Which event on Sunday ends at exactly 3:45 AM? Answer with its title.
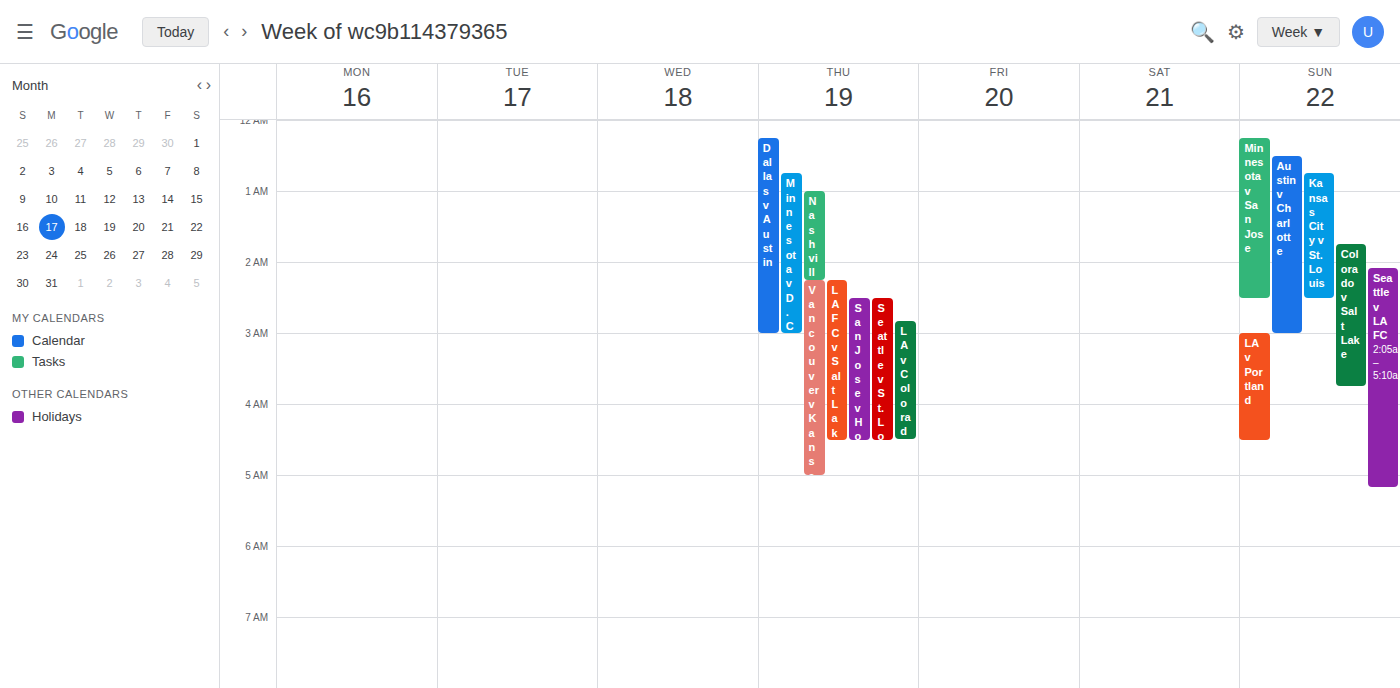
"Colorado v Salt Lake"